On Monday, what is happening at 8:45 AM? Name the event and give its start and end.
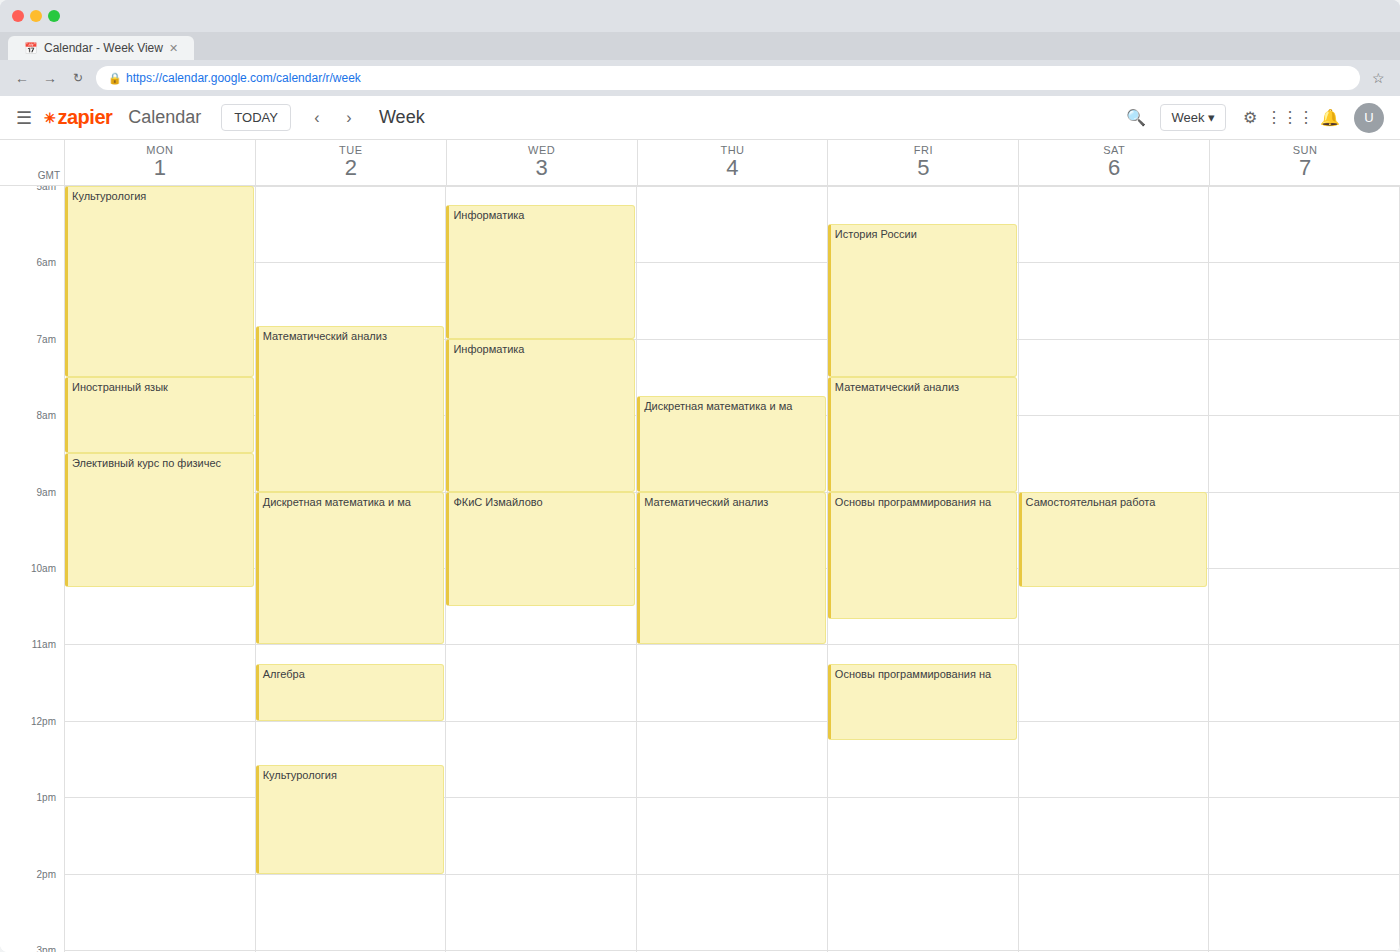
"Элективный курс по физичес", 8:30 AM to 10:15 AM